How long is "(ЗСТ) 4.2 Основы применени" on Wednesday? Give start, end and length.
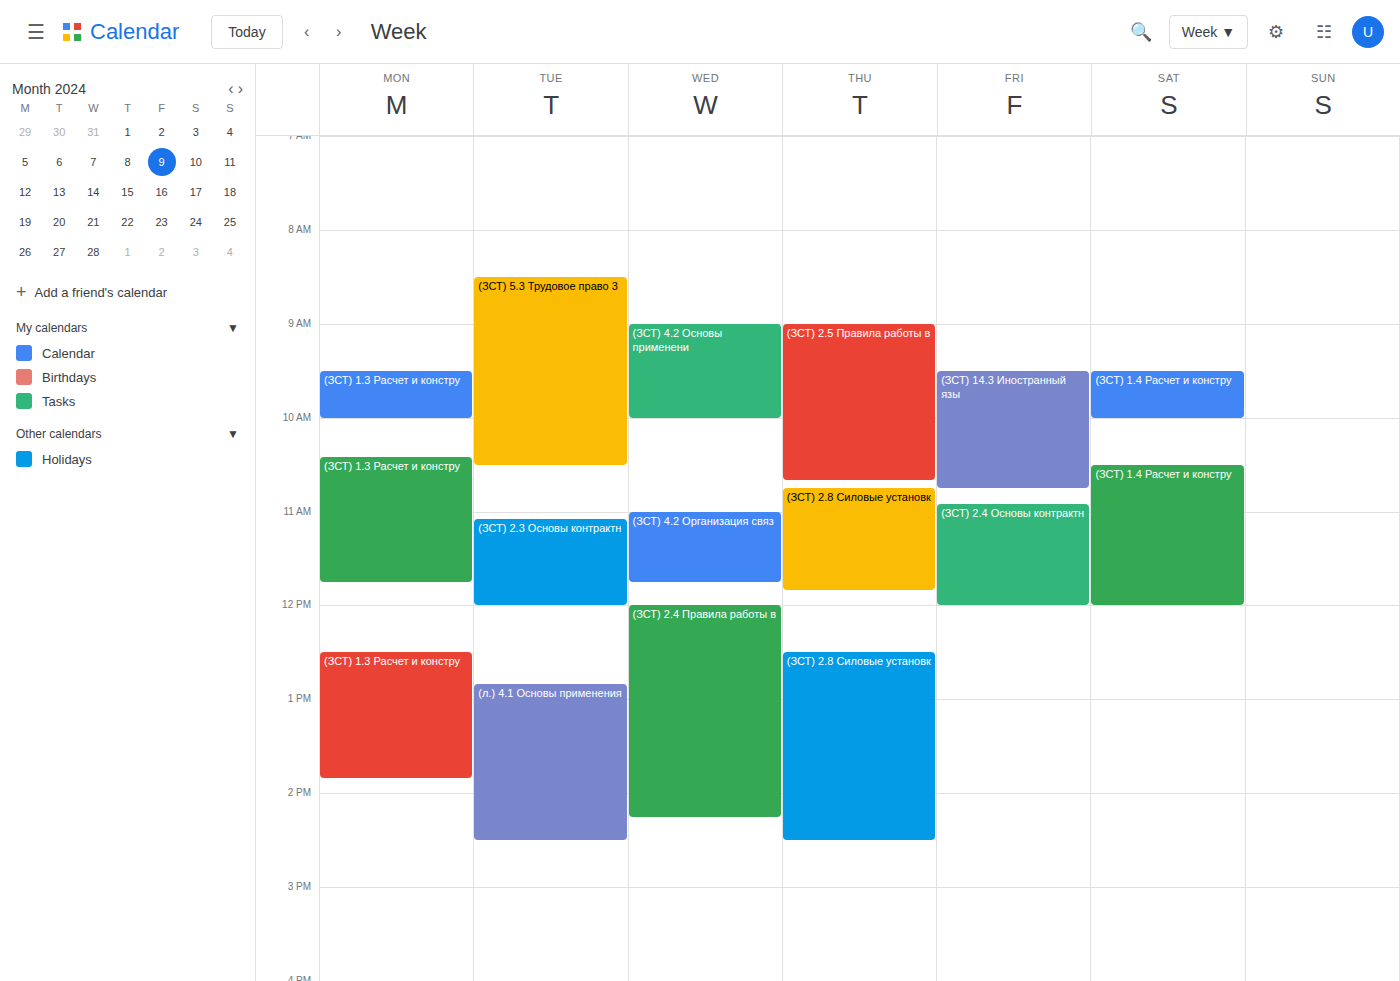
9:00 AM to 10:00 AM, 1 hour